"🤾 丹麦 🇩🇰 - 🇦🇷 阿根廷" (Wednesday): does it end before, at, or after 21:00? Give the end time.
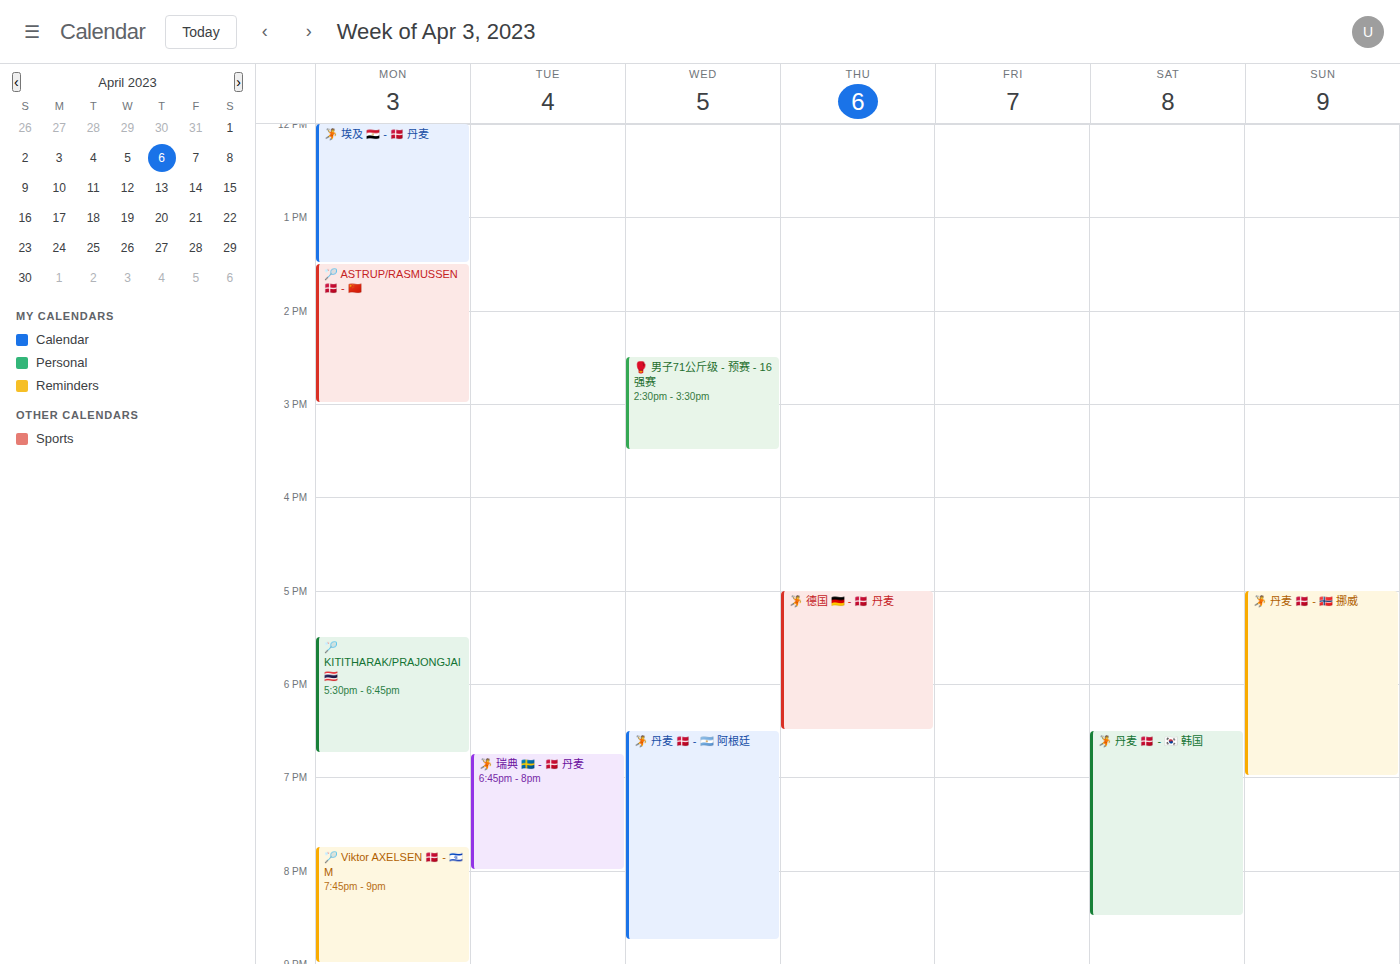
20:45 -- before 21:00, 15 minutes above the 21:00 line.